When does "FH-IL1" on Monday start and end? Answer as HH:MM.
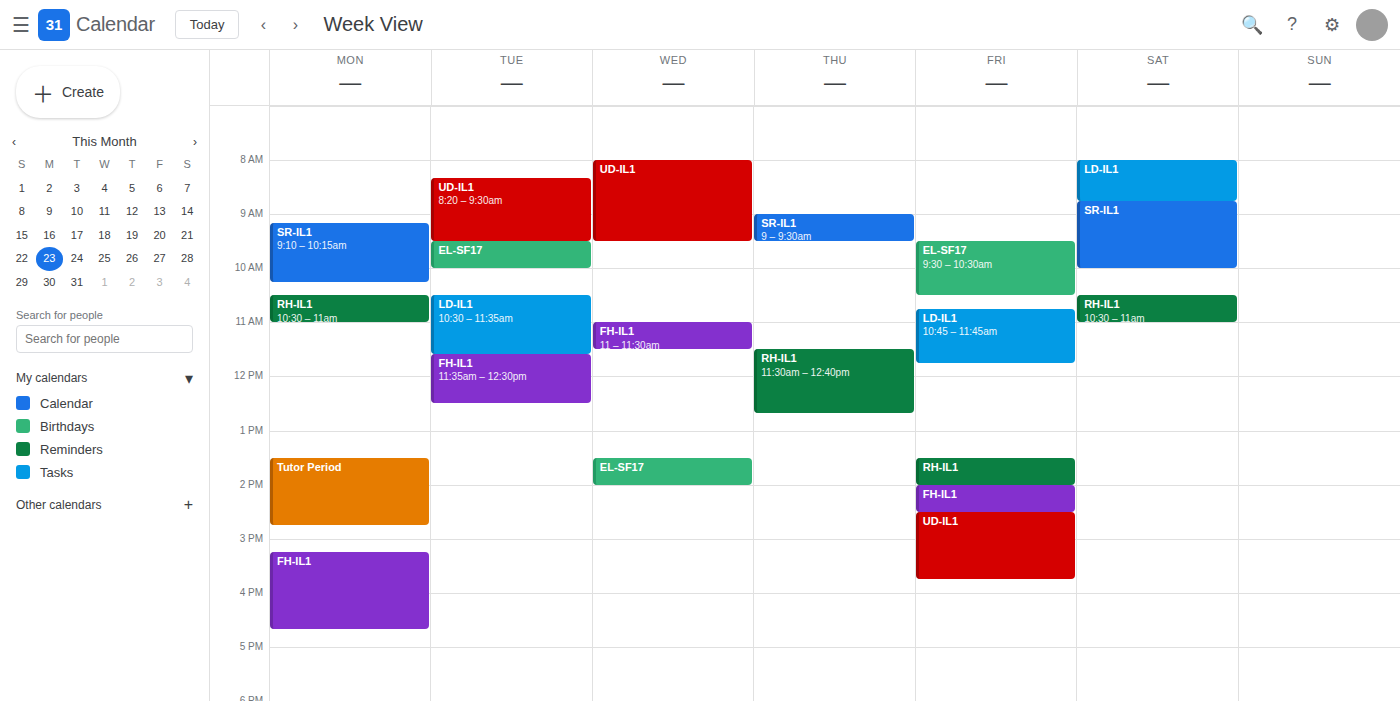
15:15 to 16:40